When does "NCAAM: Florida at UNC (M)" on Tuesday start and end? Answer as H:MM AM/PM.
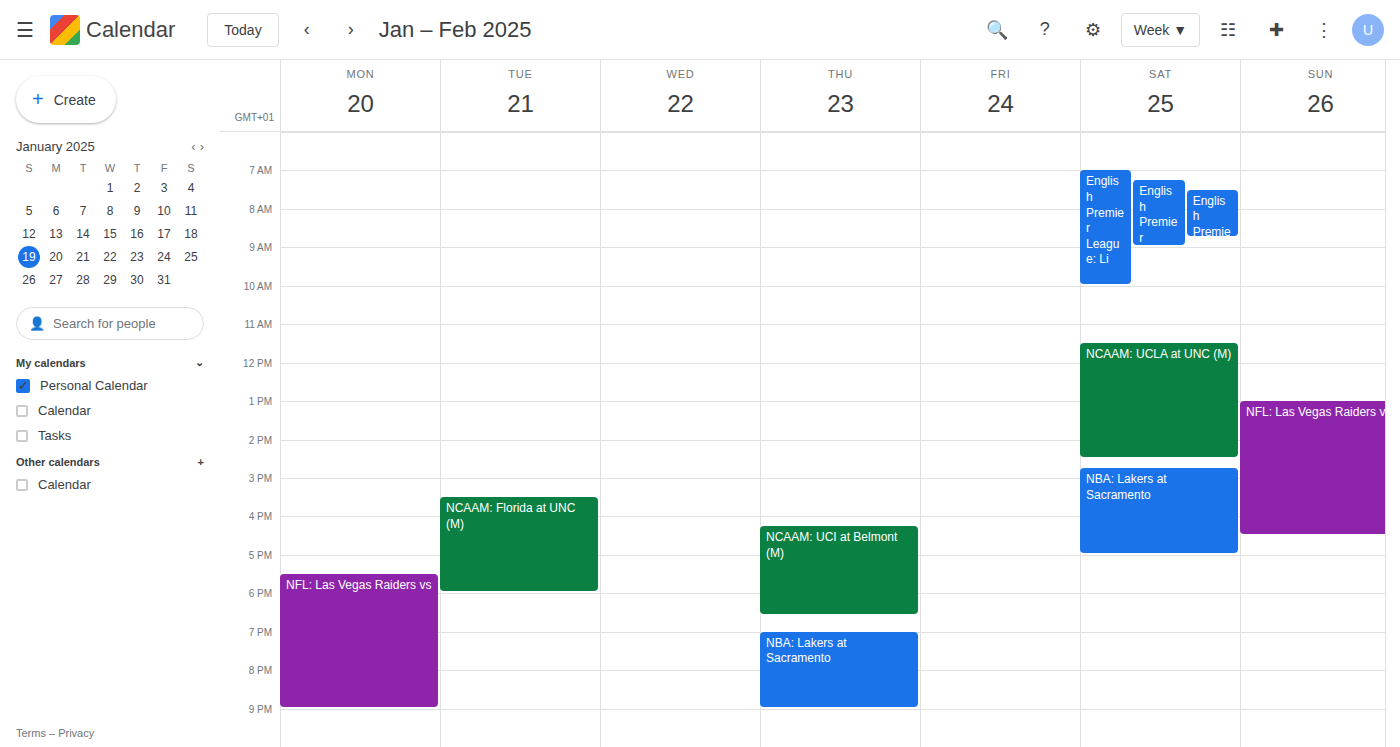
3:30 PM to 6:00 PM